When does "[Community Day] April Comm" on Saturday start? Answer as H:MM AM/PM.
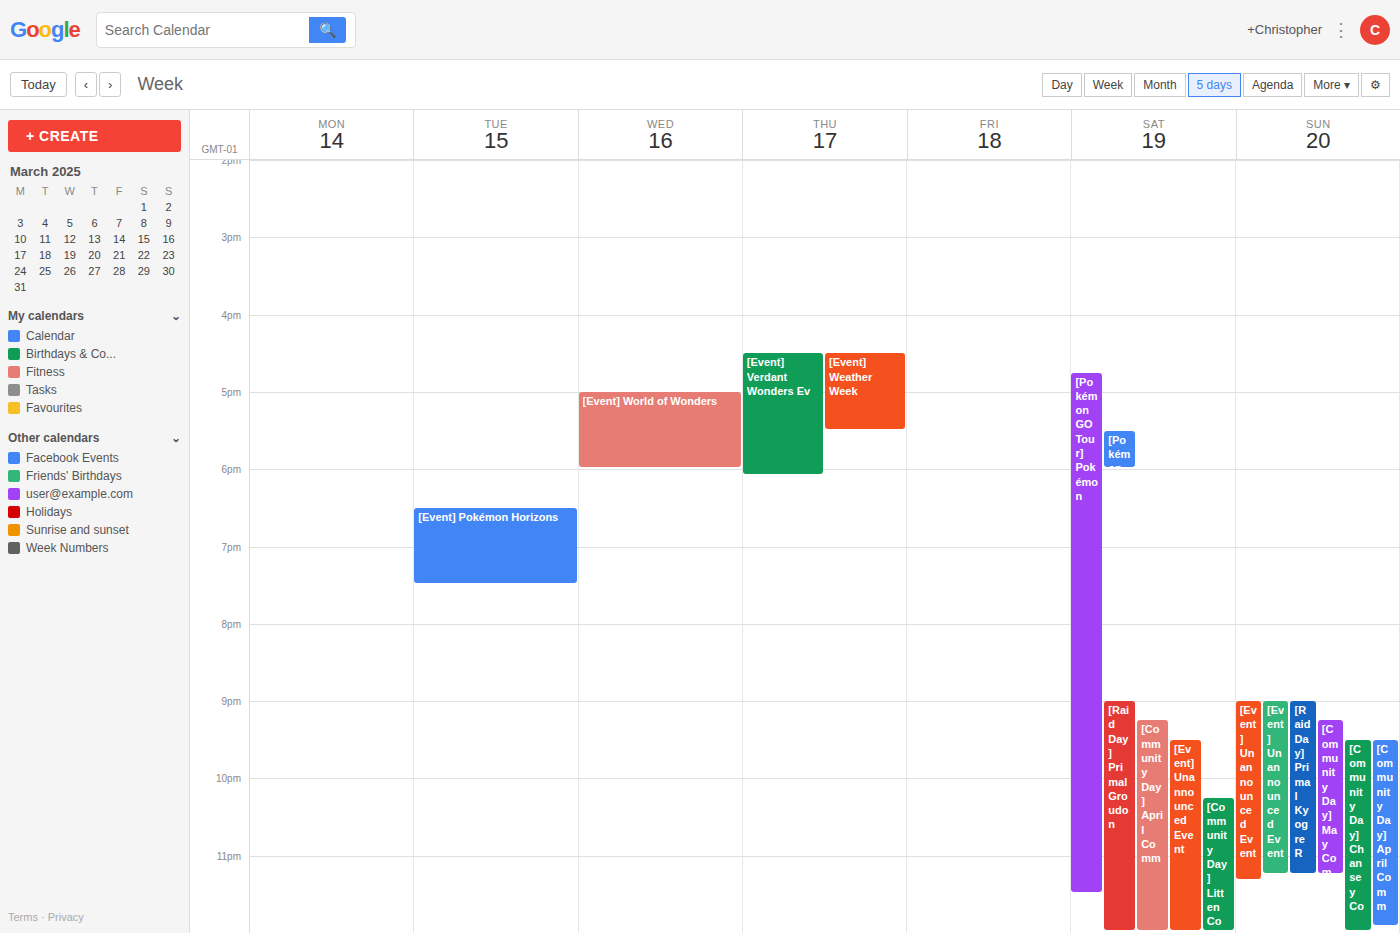
9:15 PM